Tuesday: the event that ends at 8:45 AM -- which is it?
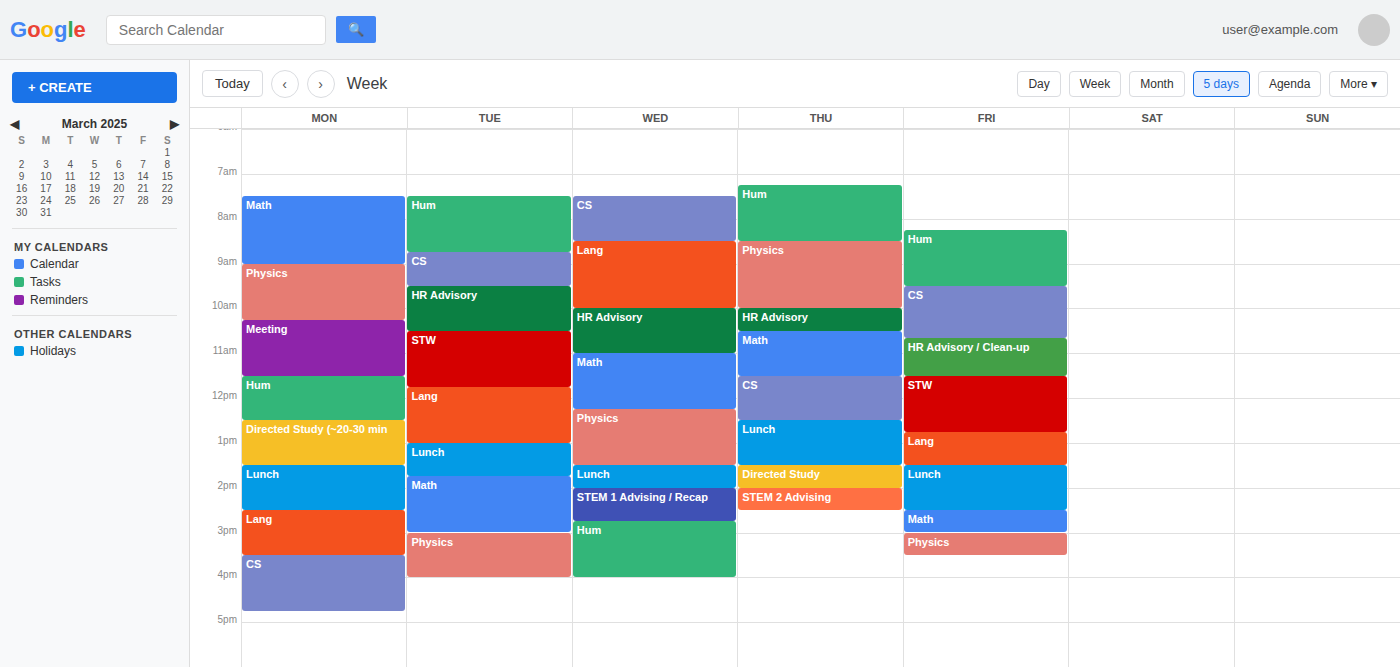
"Hum"